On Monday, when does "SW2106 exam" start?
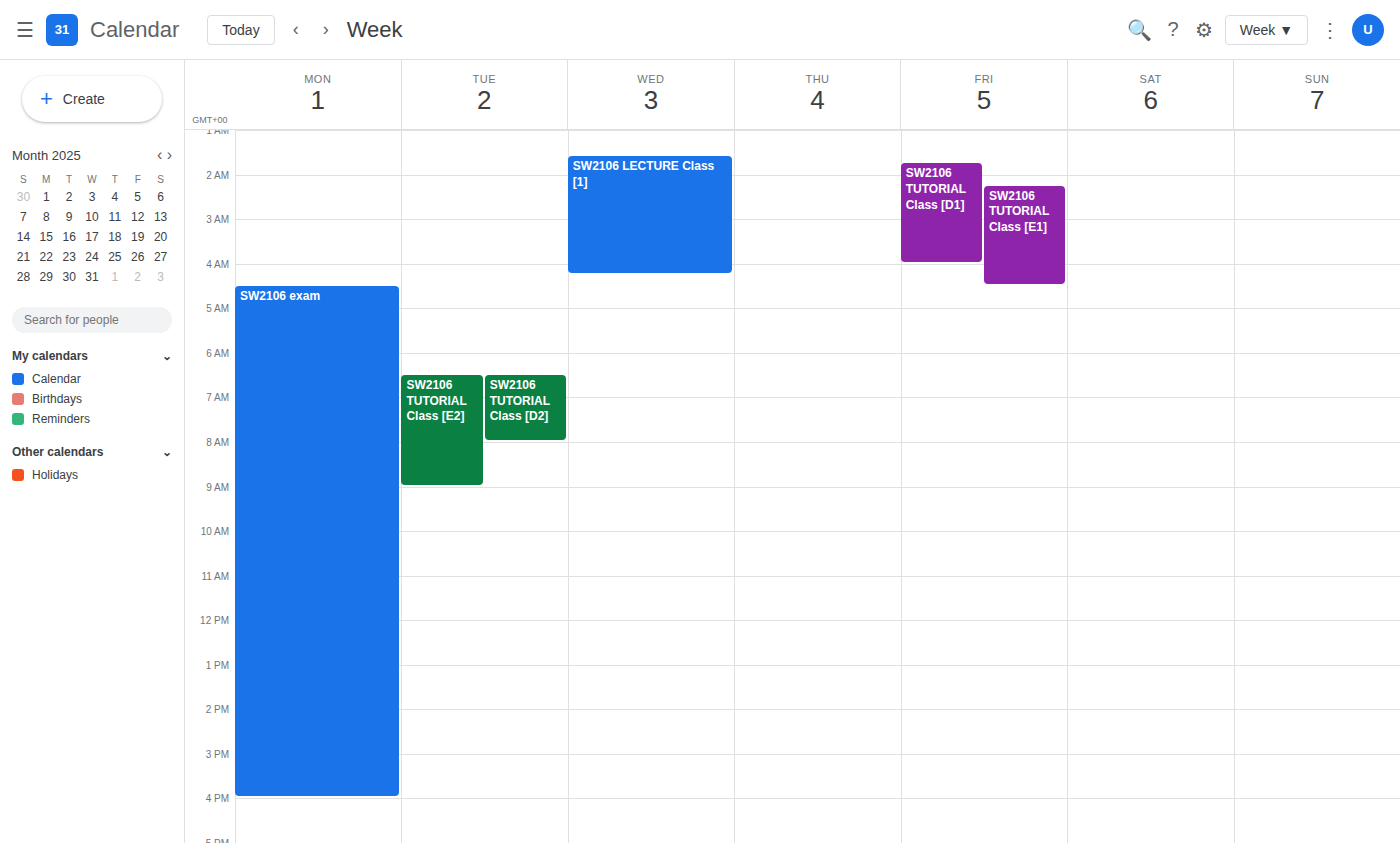
4:30 AM